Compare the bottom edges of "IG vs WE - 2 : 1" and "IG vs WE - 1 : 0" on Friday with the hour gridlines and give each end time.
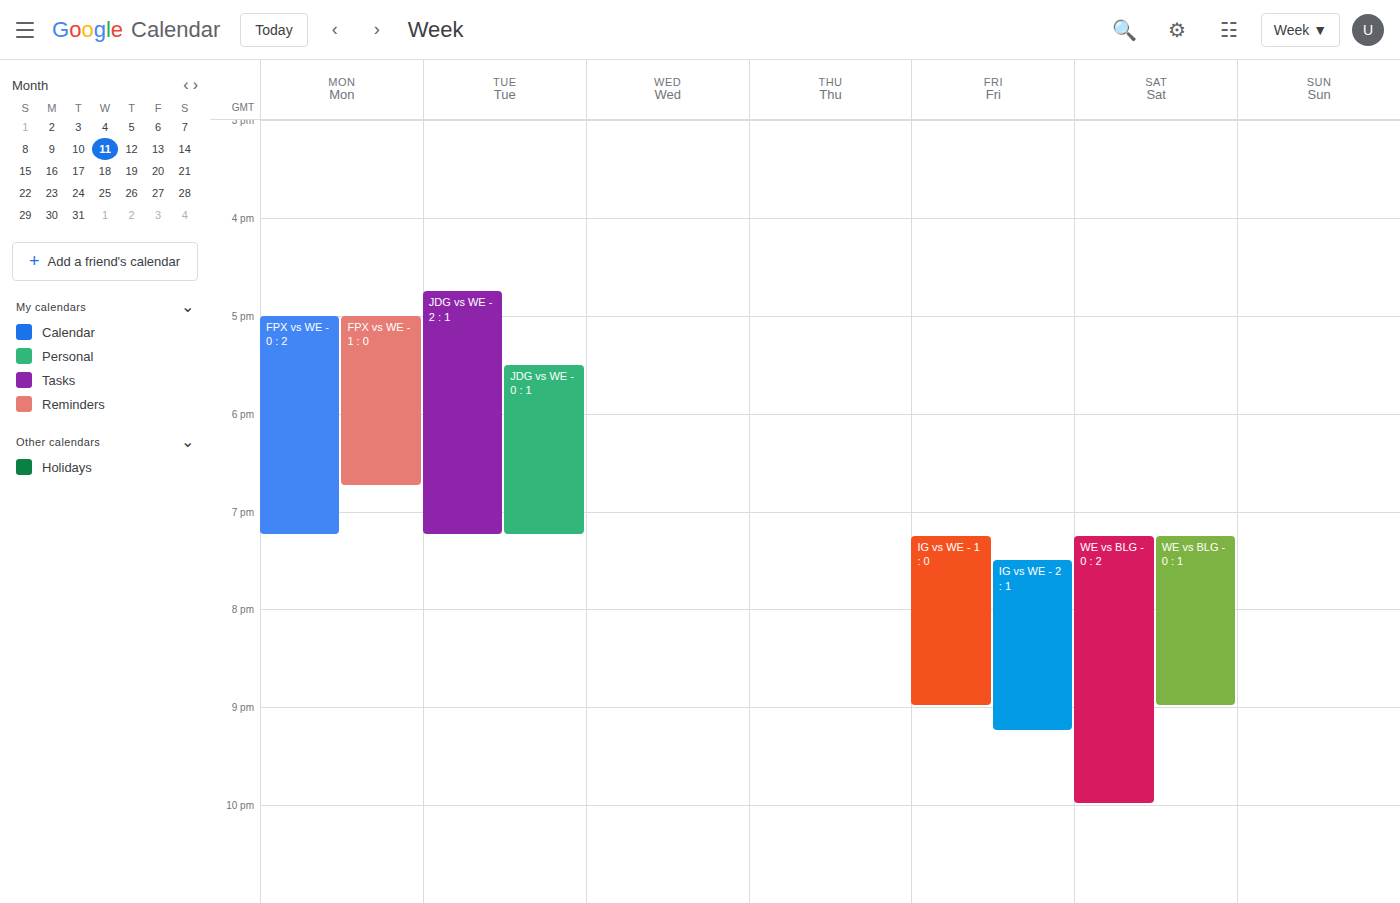
"IG vs WE - 2 : 1": 21:15, neither: a quarter of the way from the 21:00 line to the 22:00 line. "IG vs WE - 1 : 0": 21:00, exactly on the 21:00 line.